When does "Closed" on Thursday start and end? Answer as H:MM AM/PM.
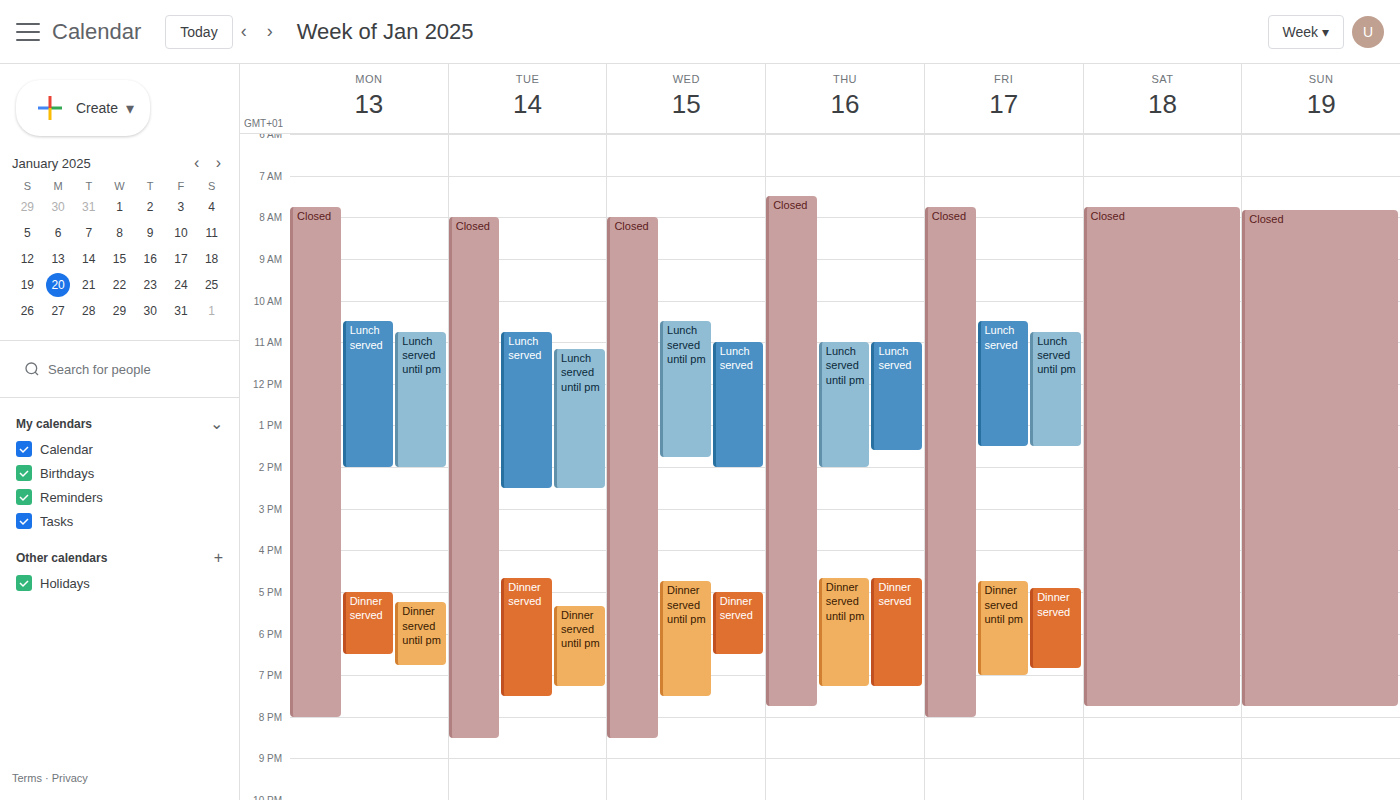
7:30 AM to 7:45 PM